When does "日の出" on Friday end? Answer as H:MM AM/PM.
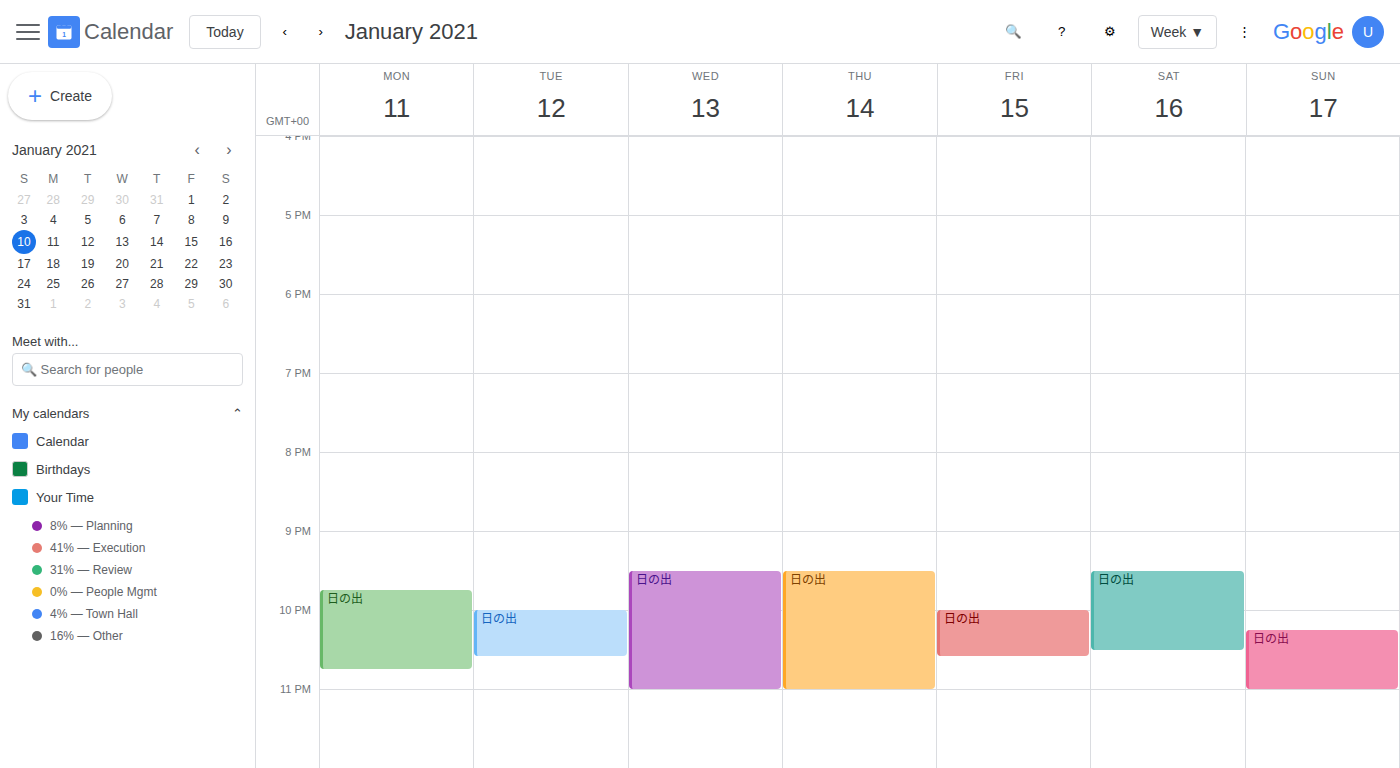
10:35 PM